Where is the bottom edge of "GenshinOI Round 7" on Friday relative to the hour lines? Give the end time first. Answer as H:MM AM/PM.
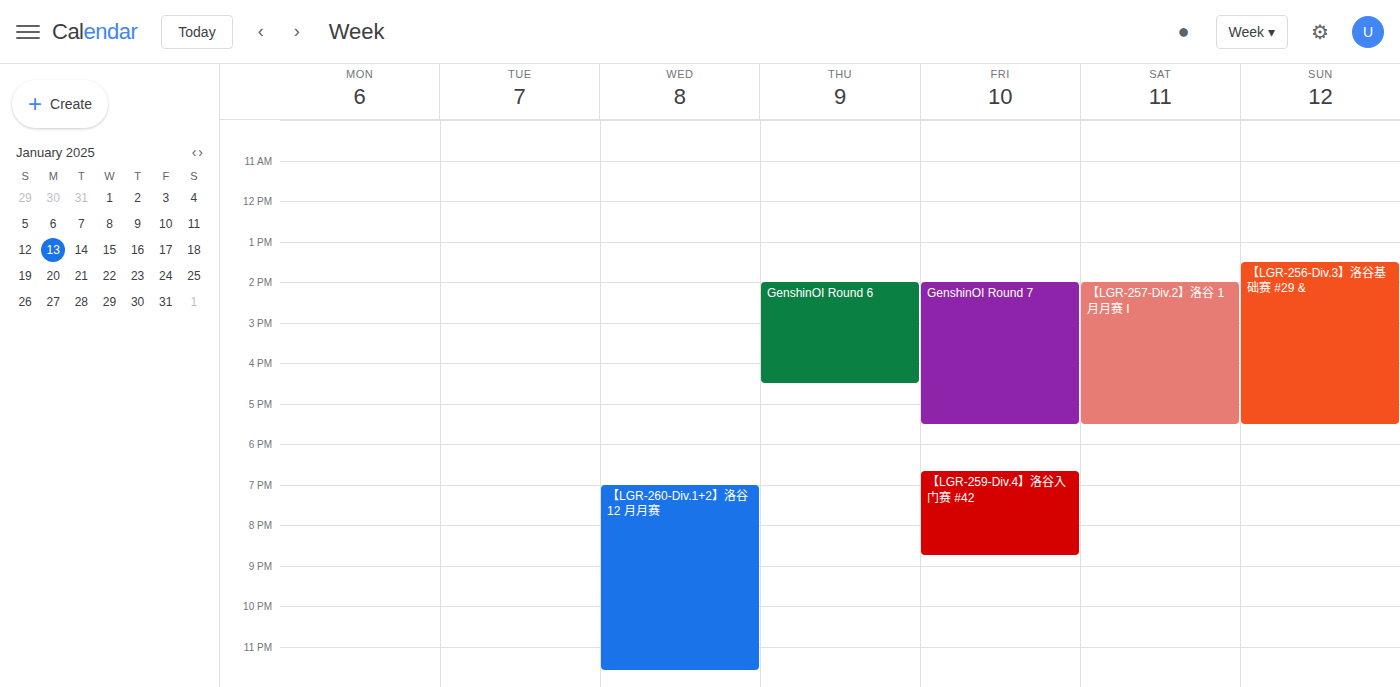
5:30 PM -- halfway between the 5 PM and 6 PM lines.